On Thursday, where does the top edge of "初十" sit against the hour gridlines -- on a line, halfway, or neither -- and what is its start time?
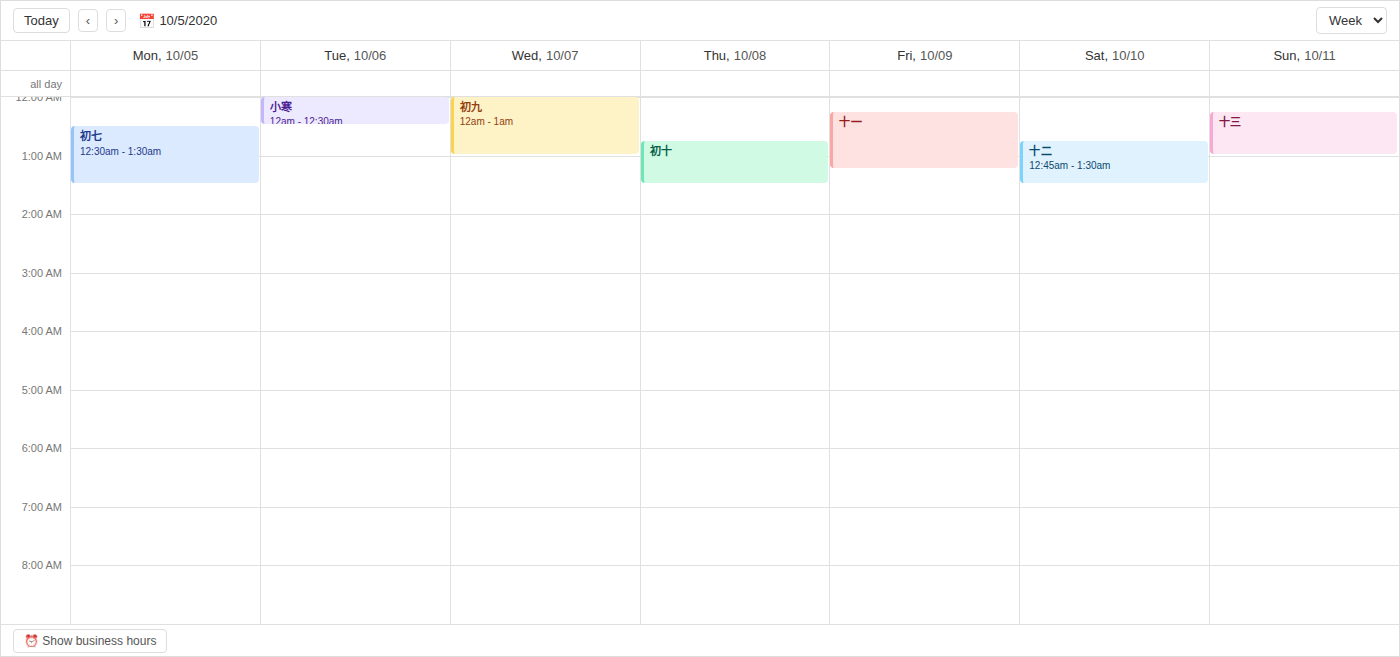
12:45 AM -- neither: three quarters of the way from the 12 AM line to the 1 AM line.